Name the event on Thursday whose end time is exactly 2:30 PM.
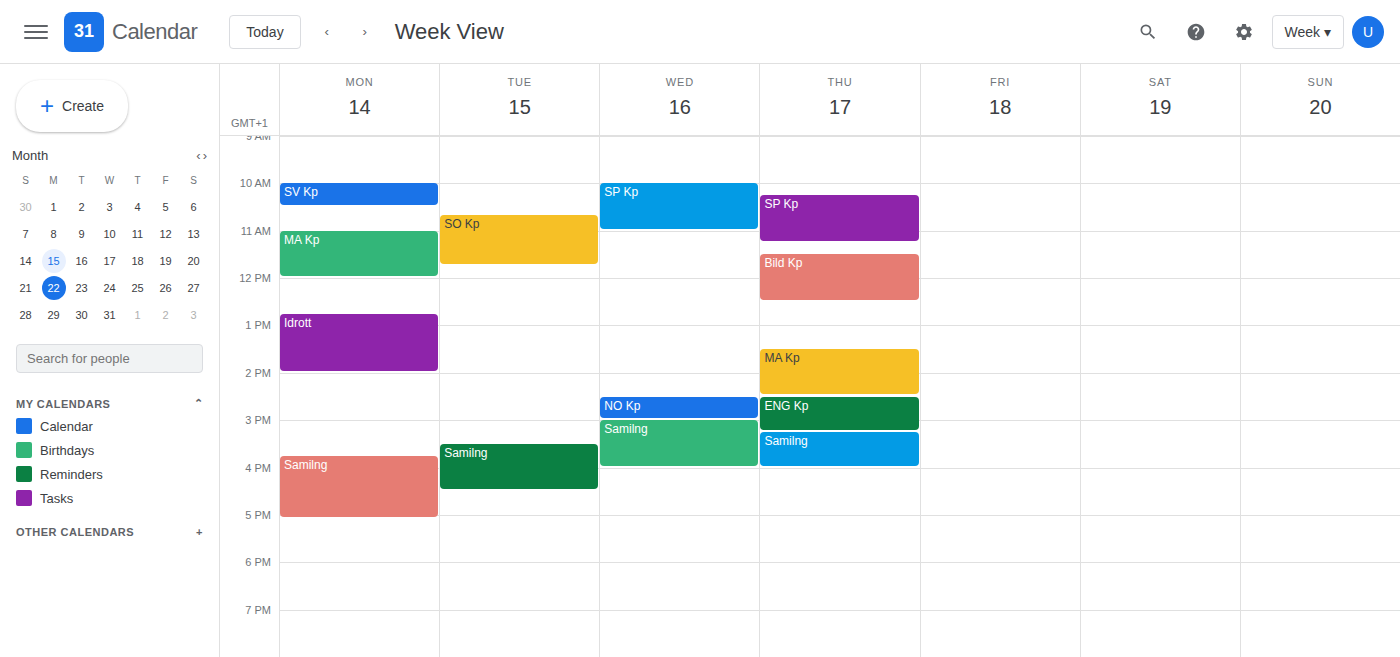
"MA Kp"